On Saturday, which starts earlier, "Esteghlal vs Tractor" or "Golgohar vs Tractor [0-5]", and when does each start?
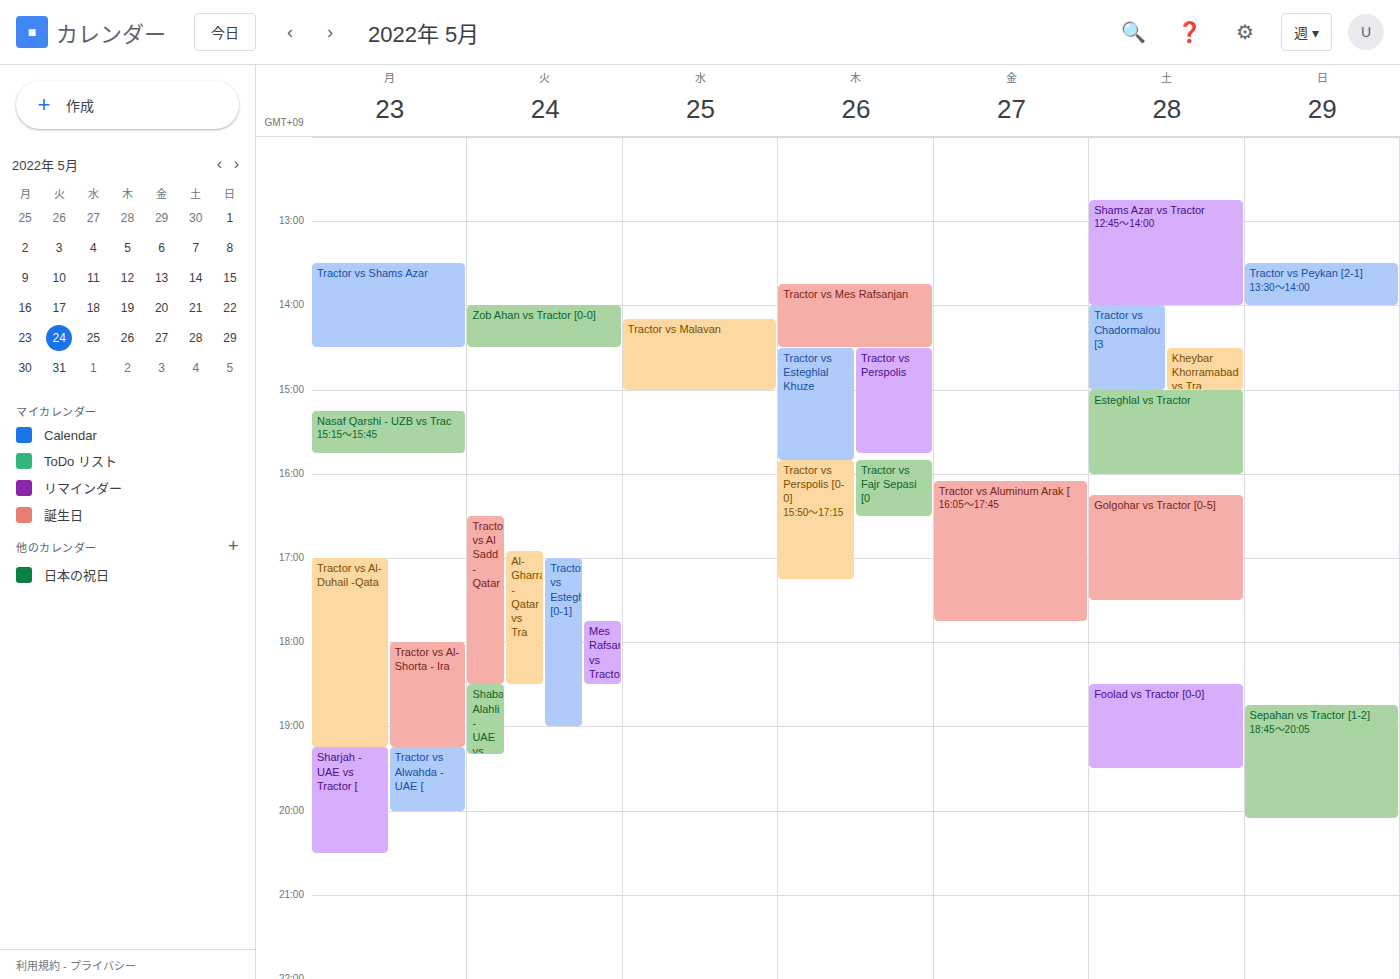
"Esteghlal vs Tractor" 3:00 PM; "Golgohar vs Tractor [0-5]" 4:15 PM.